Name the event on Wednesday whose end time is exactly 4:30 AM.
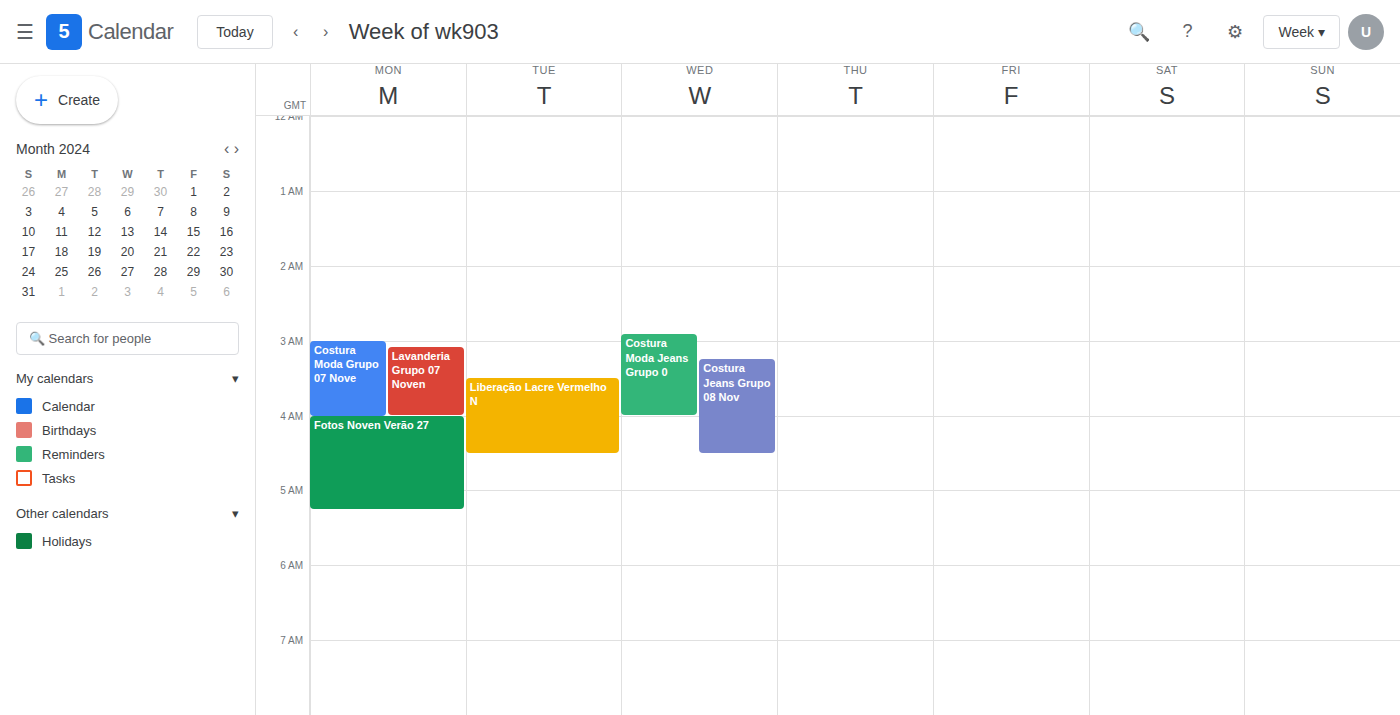
"Costura Jeans Grupo 08 Nov"